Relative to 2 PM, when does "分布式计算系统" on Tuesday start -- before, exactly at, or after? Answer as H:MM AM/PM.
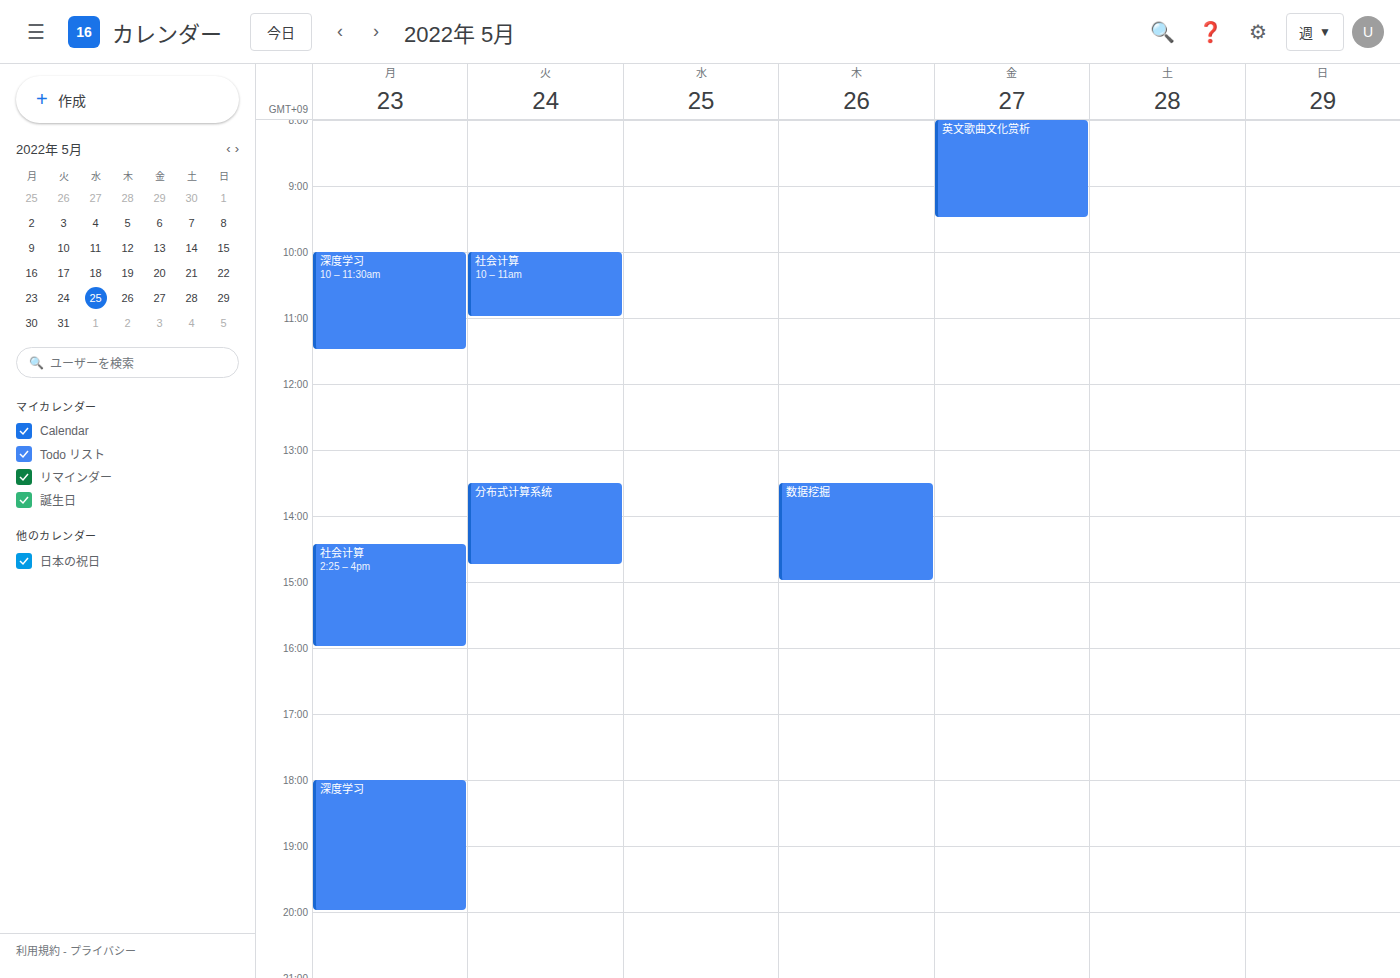
1:30 PM -- before 2 PM, 30 minutes above the 2 PM line.